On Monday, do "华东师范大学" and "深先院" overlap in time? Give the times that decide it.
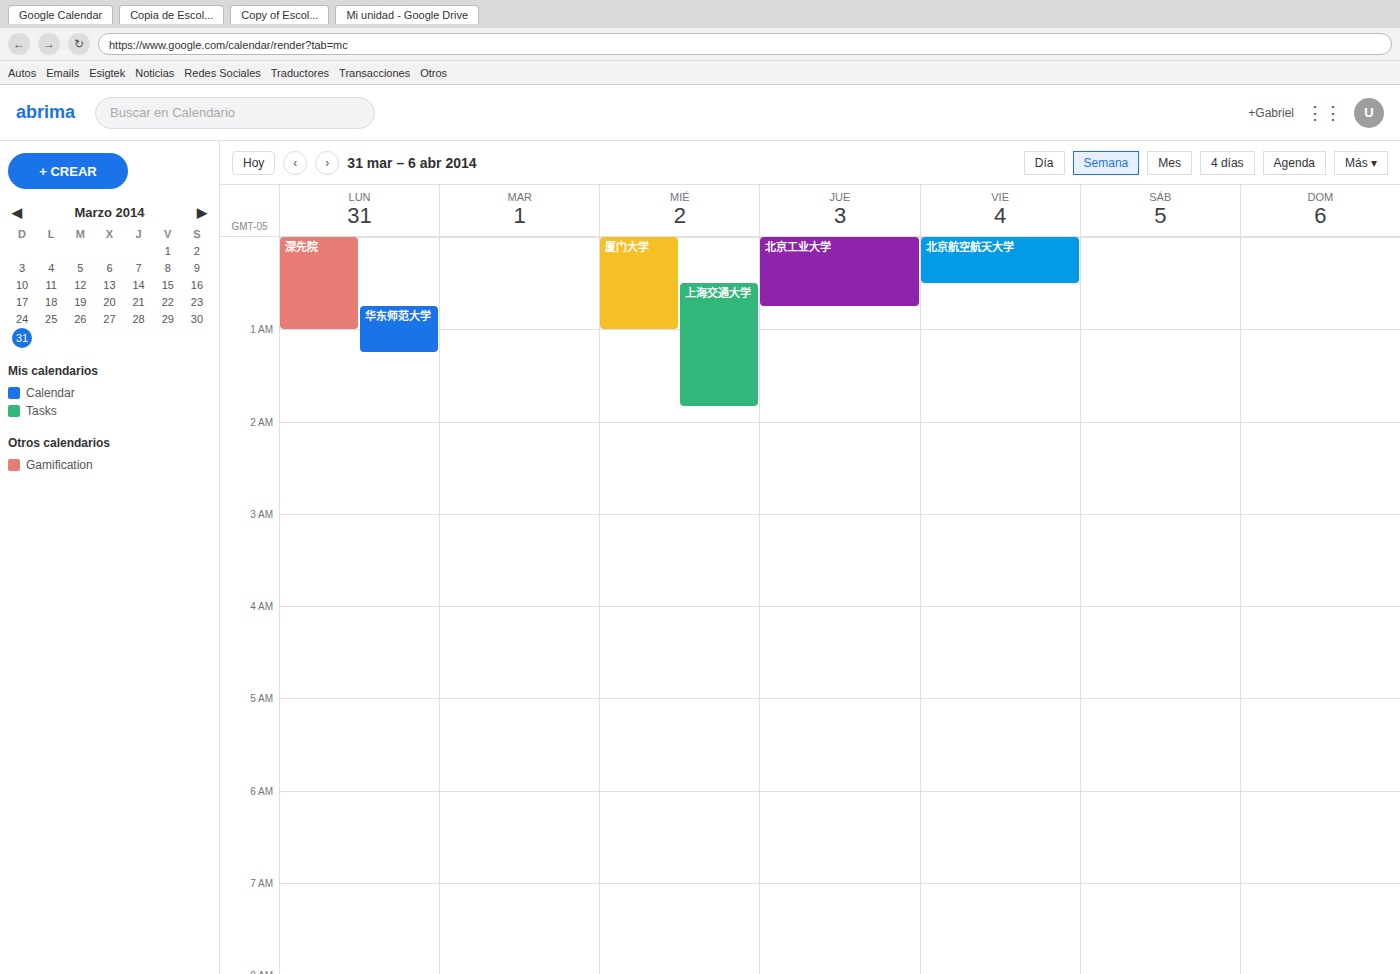
"华东师范大学" starts at 12:45 AM, before "深先院" ends at 1:00 AM -- they overlap.